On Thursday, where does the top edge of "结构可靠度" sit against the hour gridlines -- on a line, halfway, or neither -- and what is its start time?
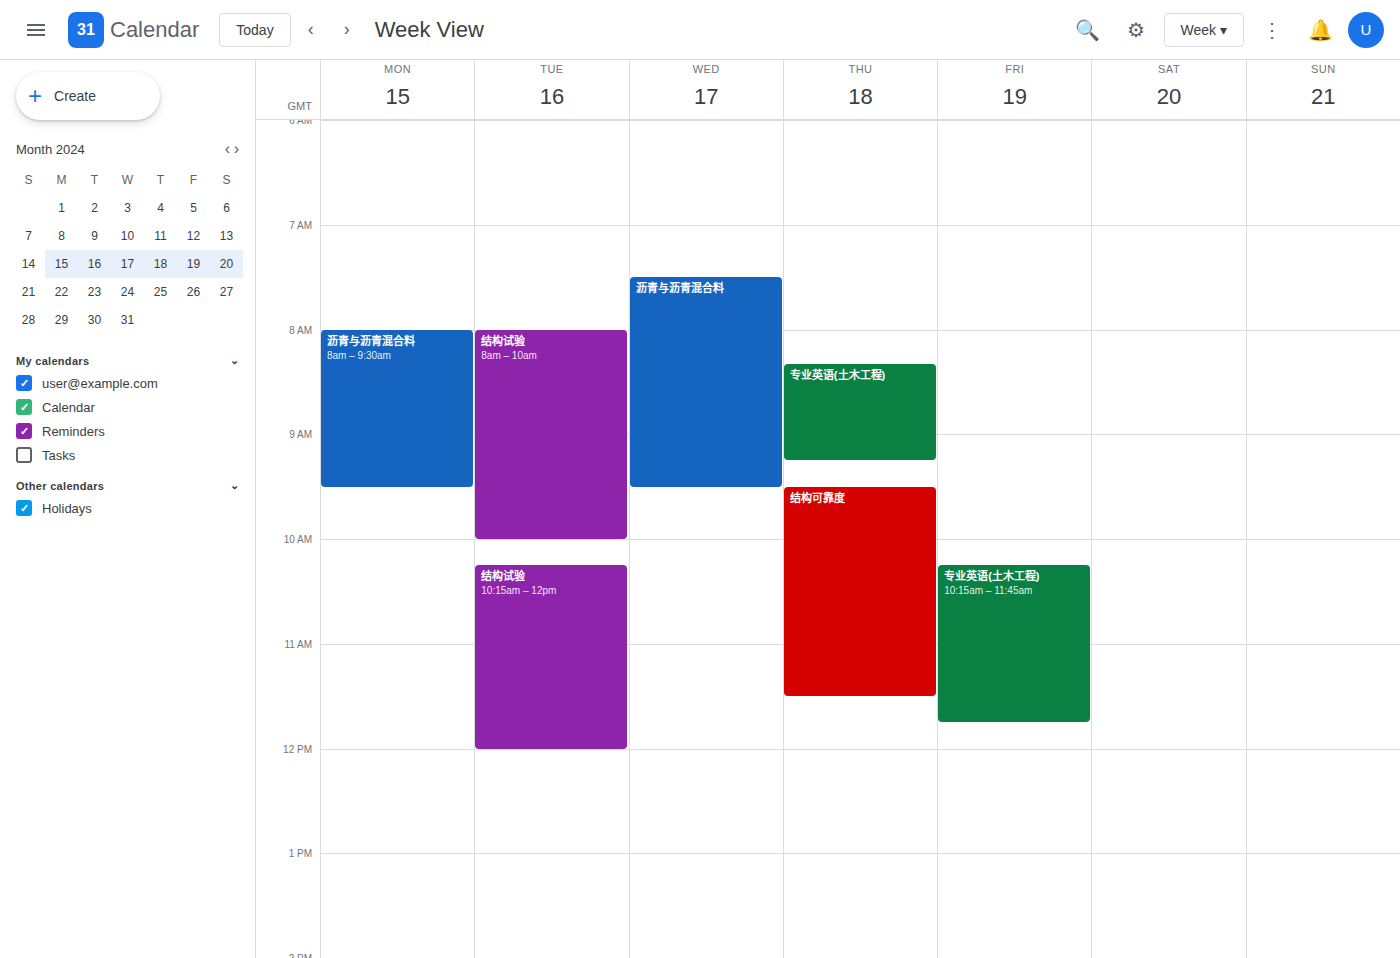
9:30 AM -- halfway between the 9 AM and 10 AM lines.